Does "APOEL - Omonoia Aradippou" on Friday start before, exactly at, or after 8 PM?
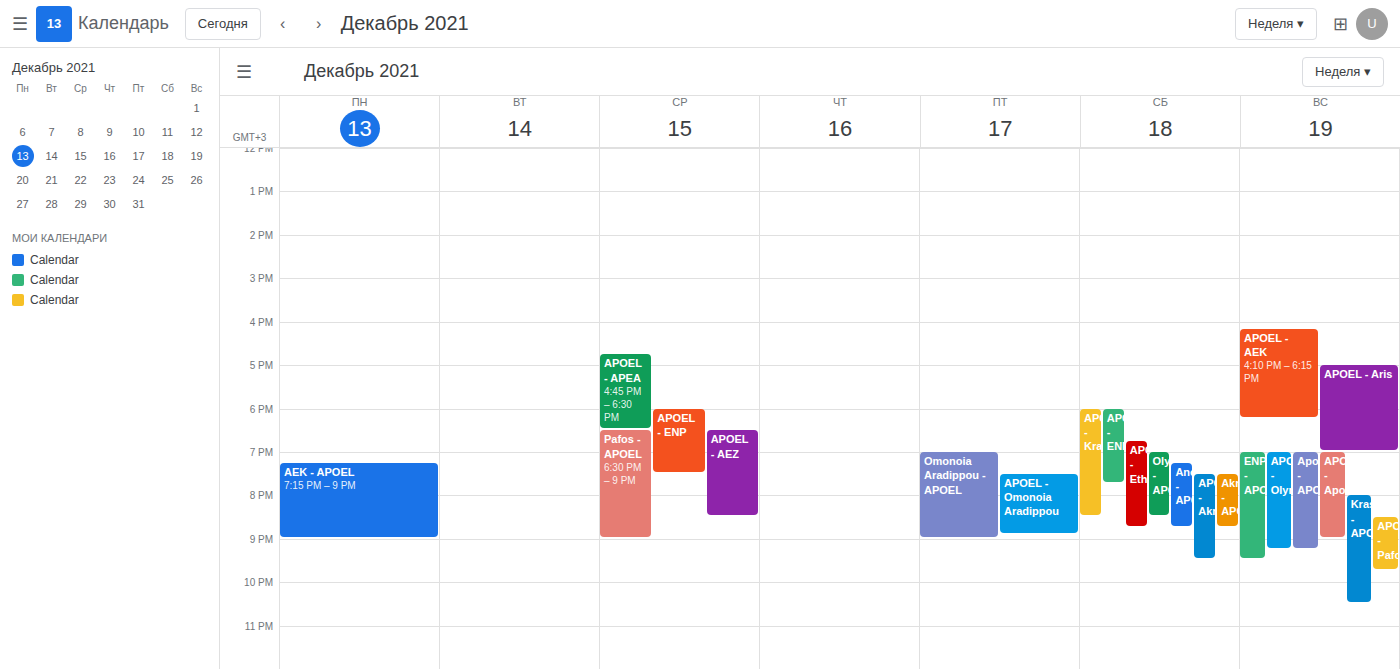
7:30 PM -- before 8 PM, 30 minutes above the 8 PM line.